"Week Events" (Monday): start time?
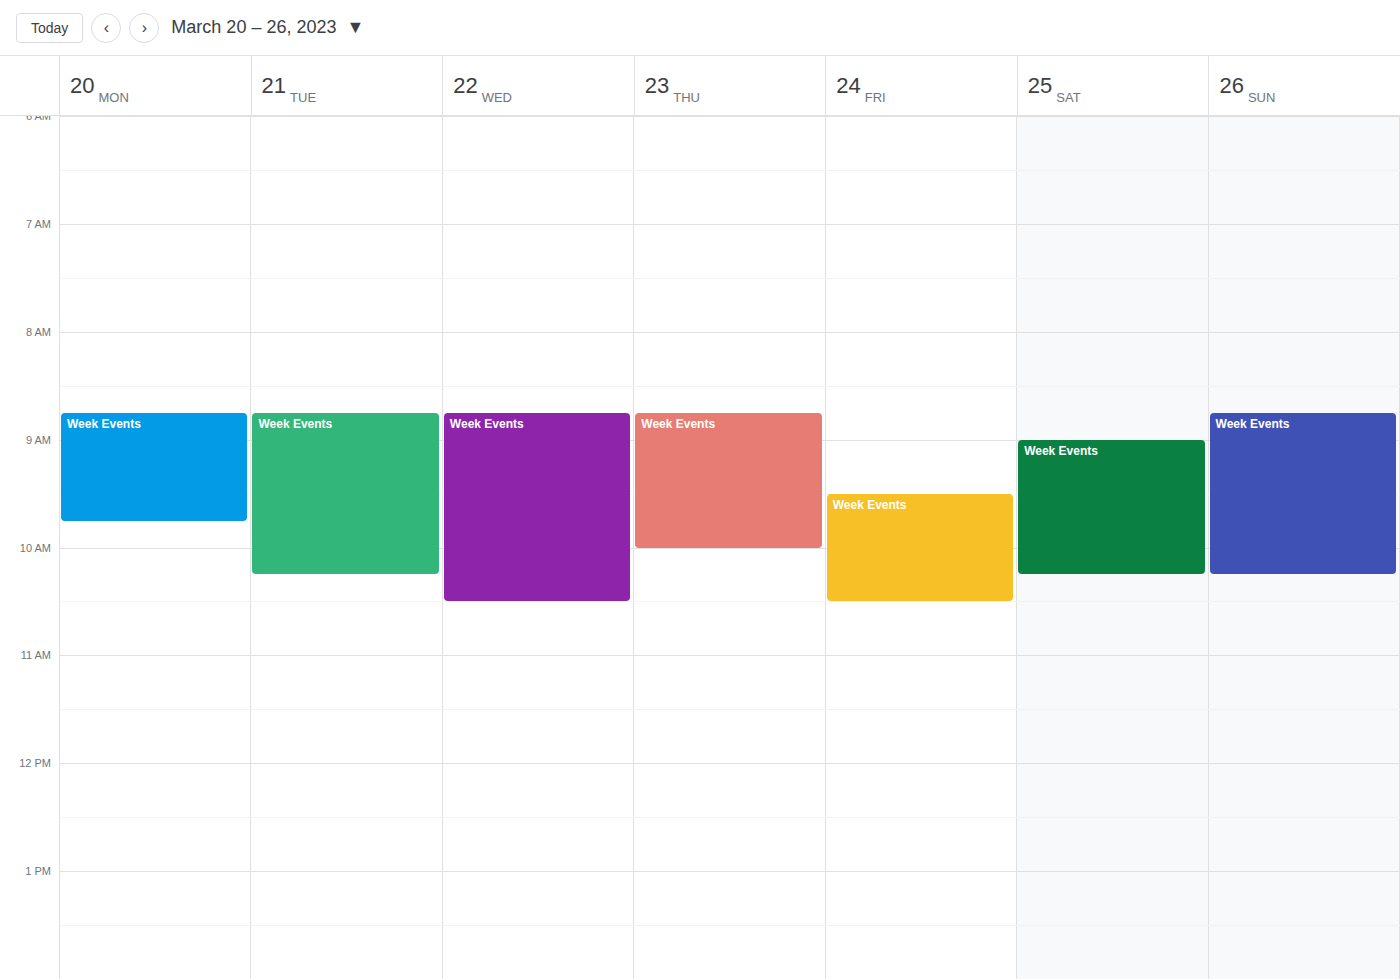
8:45 AM